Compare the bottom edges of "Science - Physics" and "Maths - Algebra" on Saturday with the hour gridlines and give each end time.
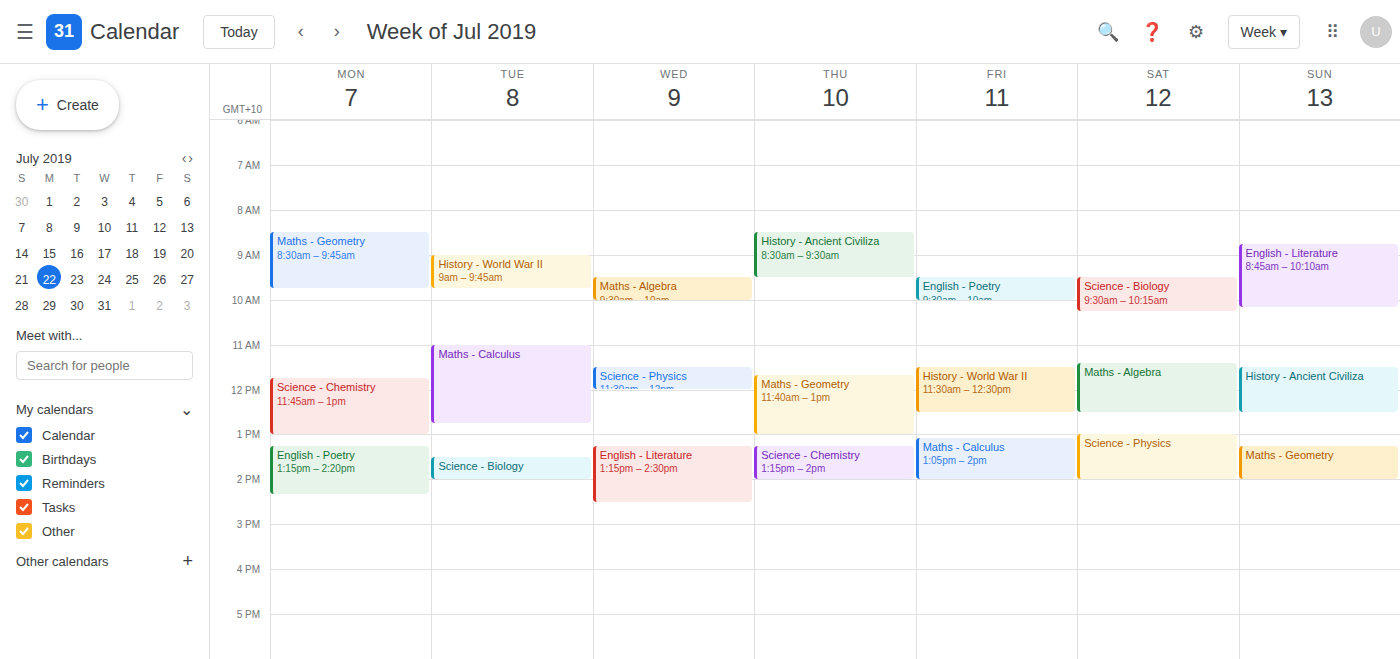
"Science - Physics": 2:00 PM, exactly on the 2 PM line. "Maths - Algebra": 12:30 PM, halfway between the 12 PM and 1 PM lines.